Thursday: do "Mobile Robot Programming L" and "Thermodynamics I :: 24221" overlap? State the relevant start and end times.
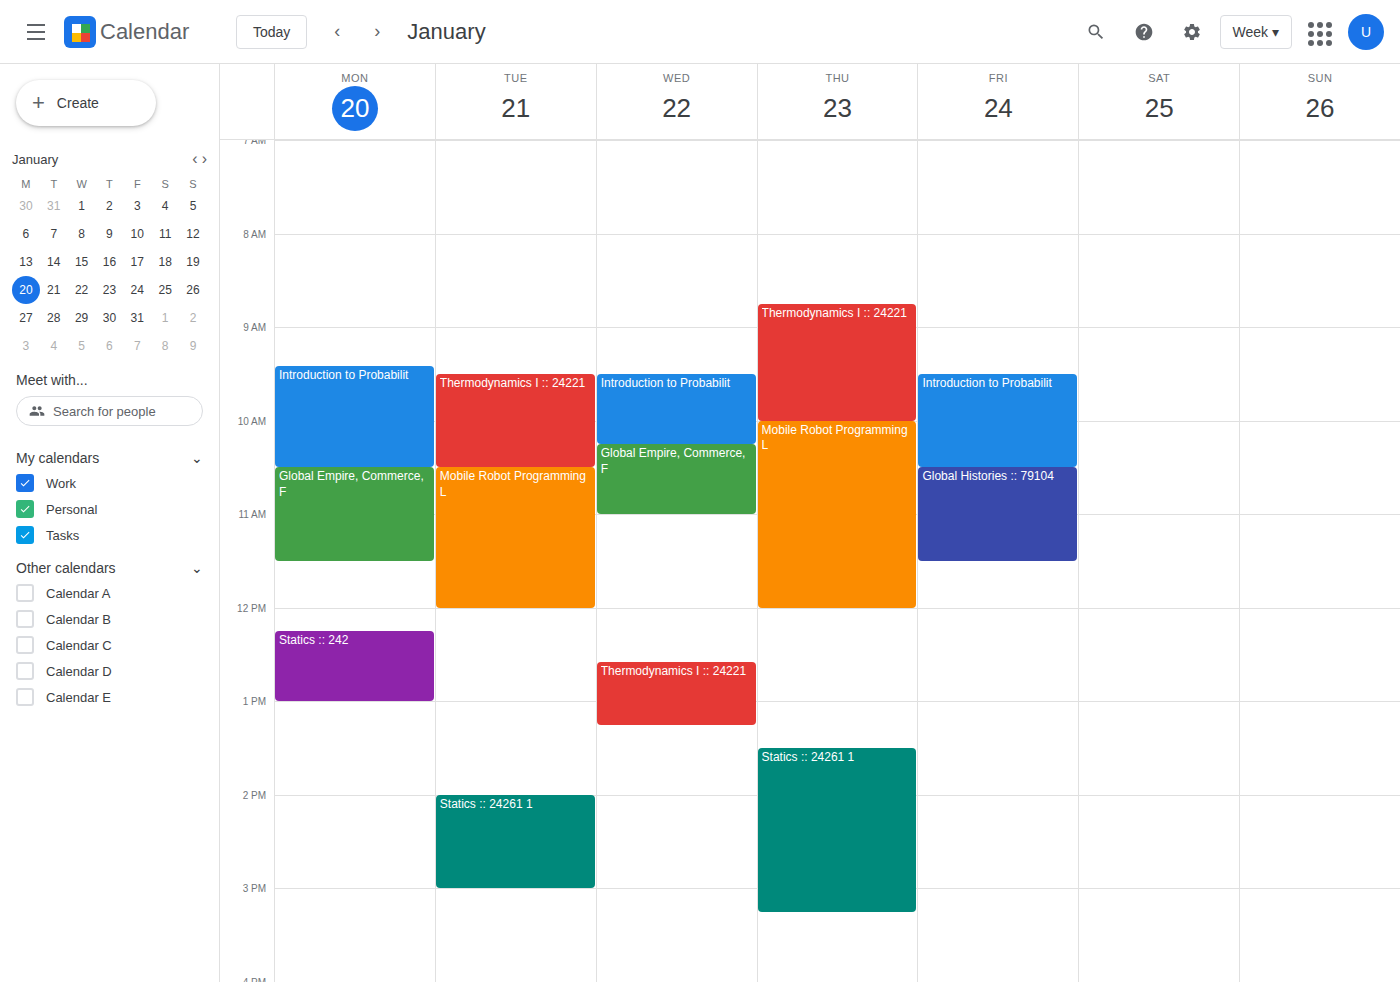
"Thermodynamics I :: 24221" ends at 10:00 AM, exactly when "Mobile Robot Programming L" starts -- they touch but do not overlap.